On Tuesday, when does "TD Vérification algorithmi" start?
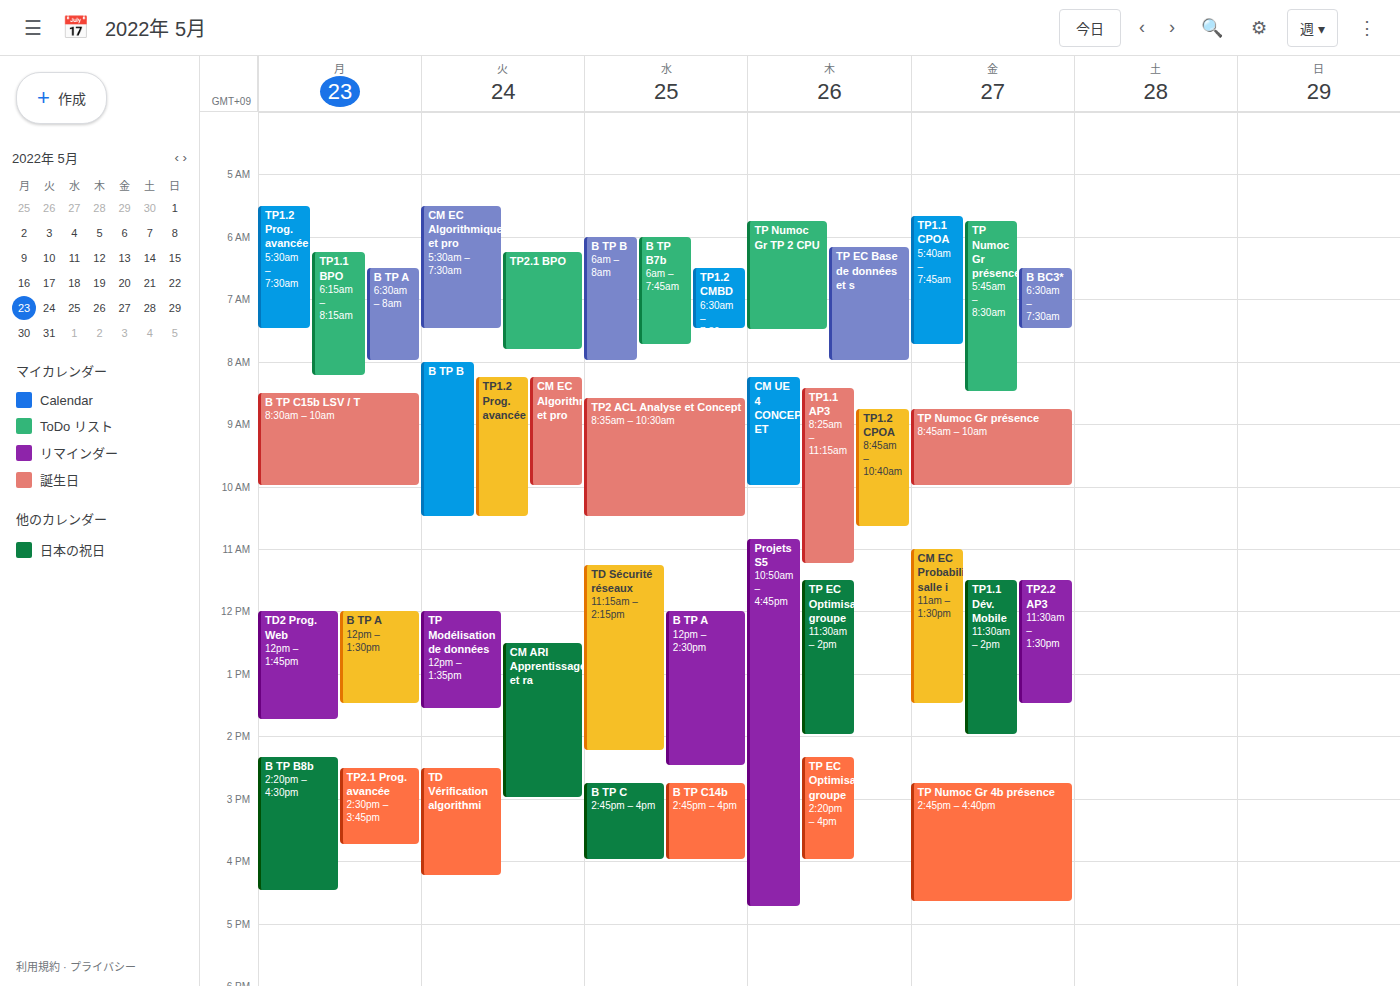
2:30 PM